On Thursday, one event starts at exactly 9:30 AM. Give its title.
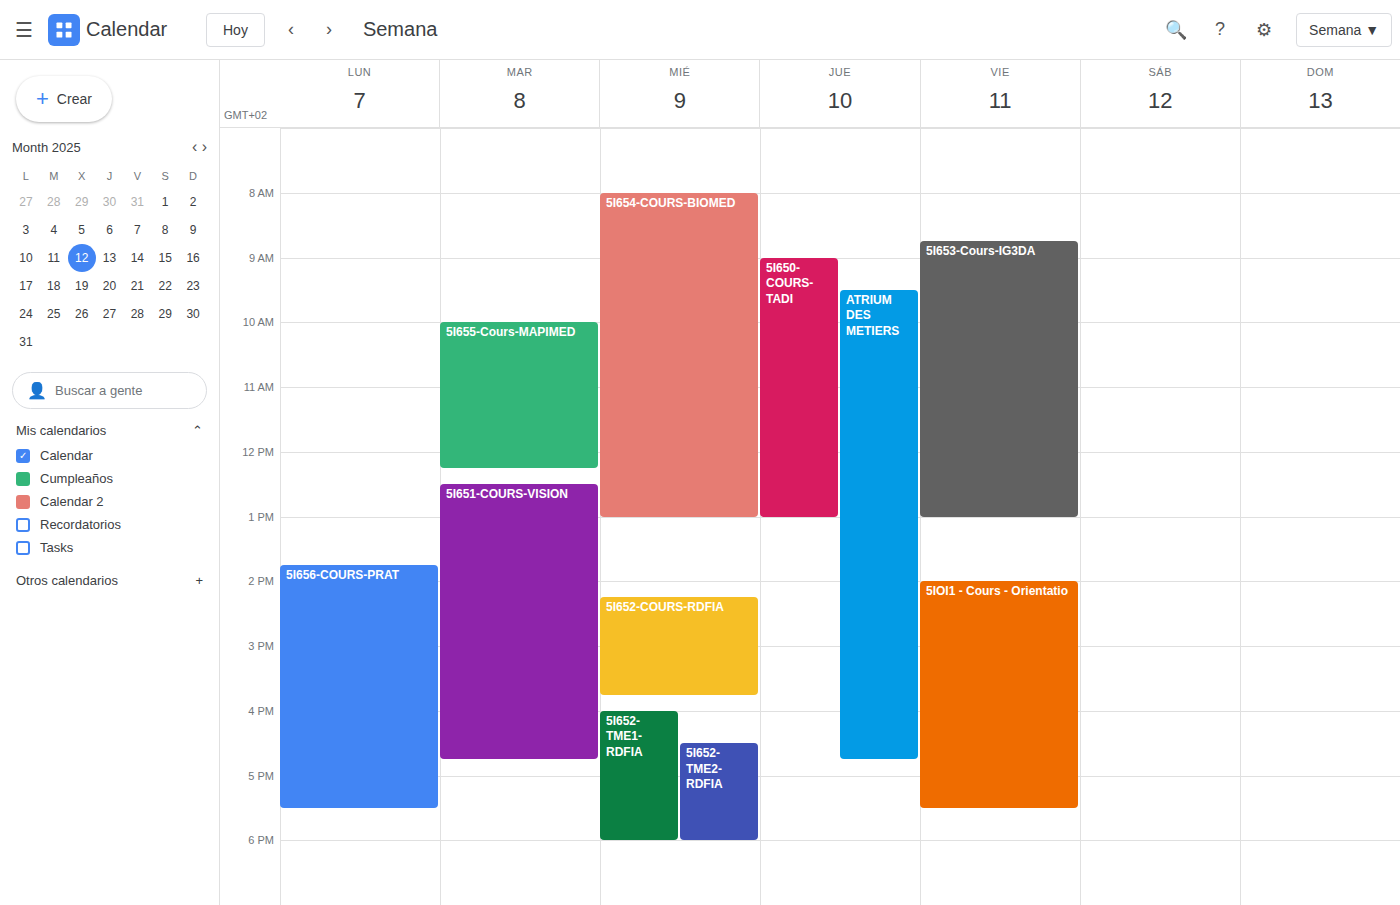
"ATRIUM DES METIERS"